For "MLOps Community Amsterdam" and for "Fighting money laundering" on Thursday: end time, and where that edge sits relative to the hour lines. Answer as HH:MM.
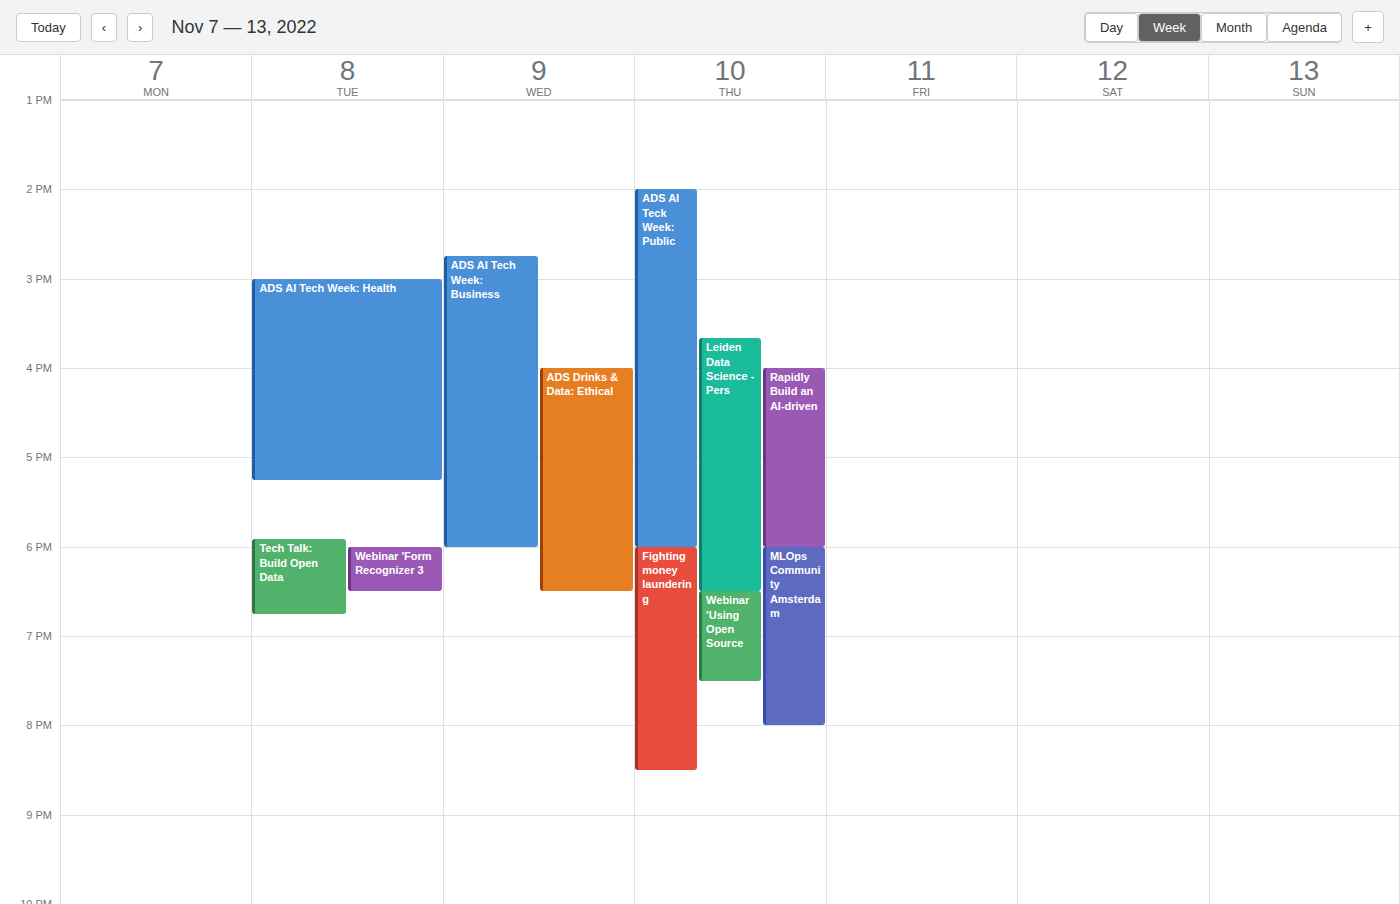
"MLOps Community Amsterdam": 20:00, exactly on the 20:00 line. "Fighting money laundering": 20:30, halfway between the 20:00 and 21:00 lines.